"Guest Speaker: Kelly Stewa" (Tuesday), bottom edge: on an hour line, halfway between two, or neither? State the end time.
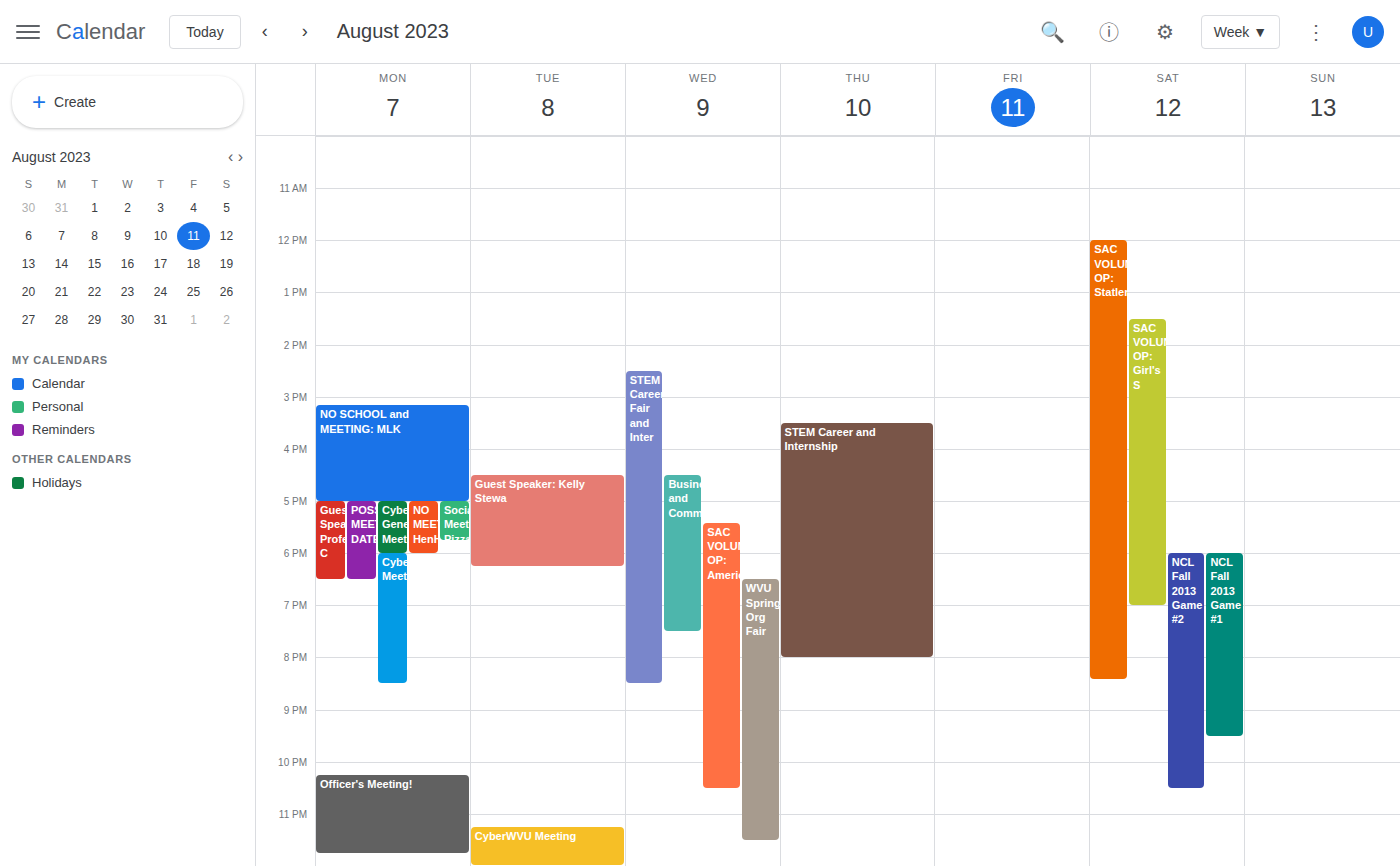
6:15 PM -- neither: a quarter of the way from the 6 PM line to the 7 PM line.